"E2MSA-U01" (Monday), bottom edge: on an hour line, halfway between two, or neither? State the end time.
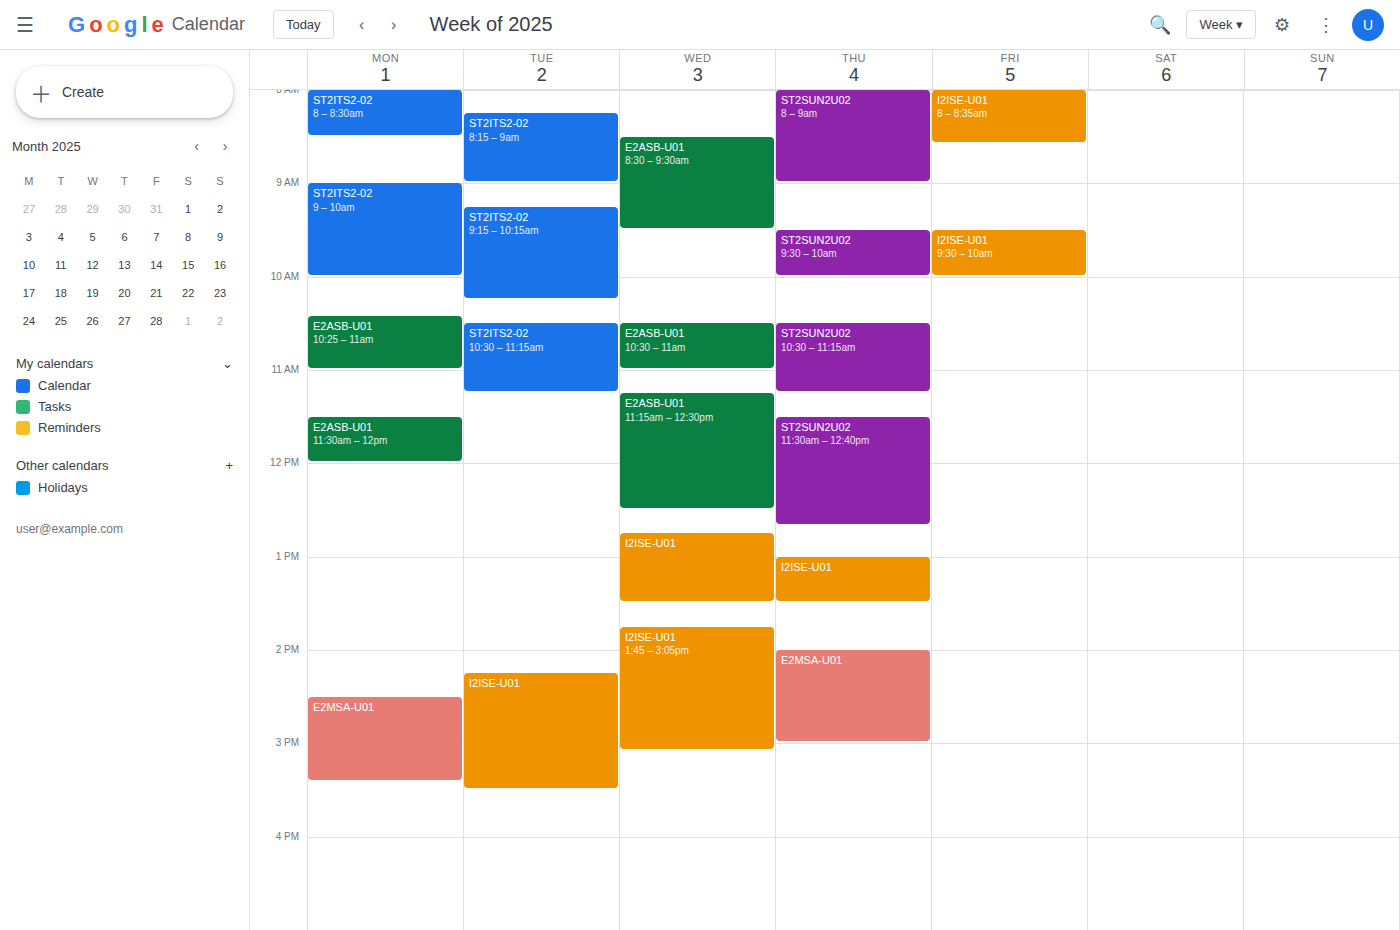
3:25 PM -- neither: 25 minutes below the 3 PM line and 35 minutes above the 4 PM line.